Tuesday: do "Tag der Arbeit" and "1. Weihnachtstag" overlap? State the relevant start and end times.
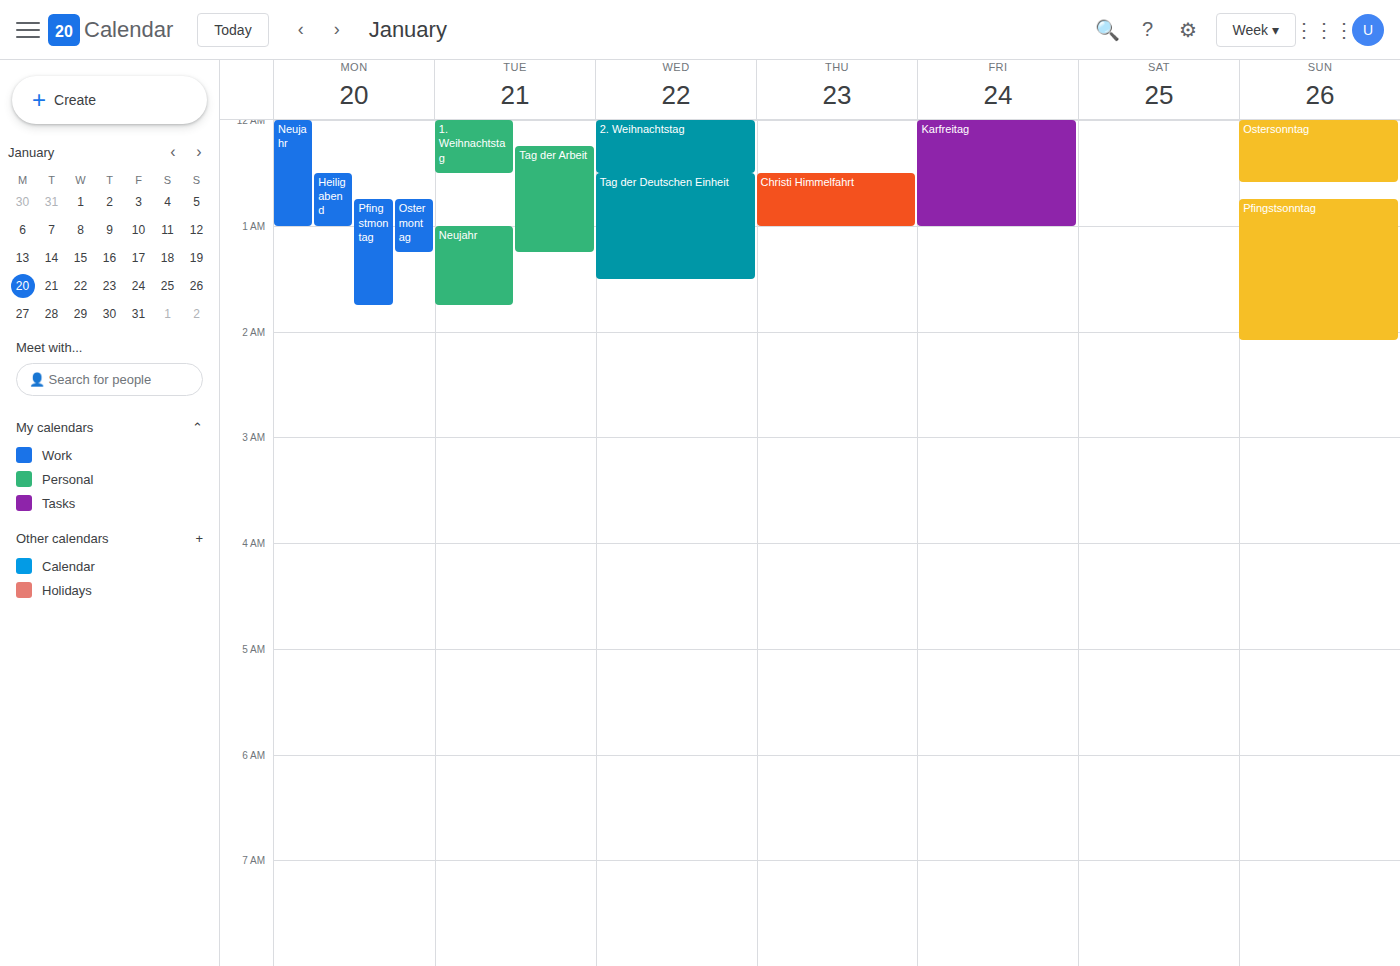
"Tag der Arbeit" starts at 12:15 AM, before "1. Weihnachtstag" ends at 12:30 AM -- they overlap.